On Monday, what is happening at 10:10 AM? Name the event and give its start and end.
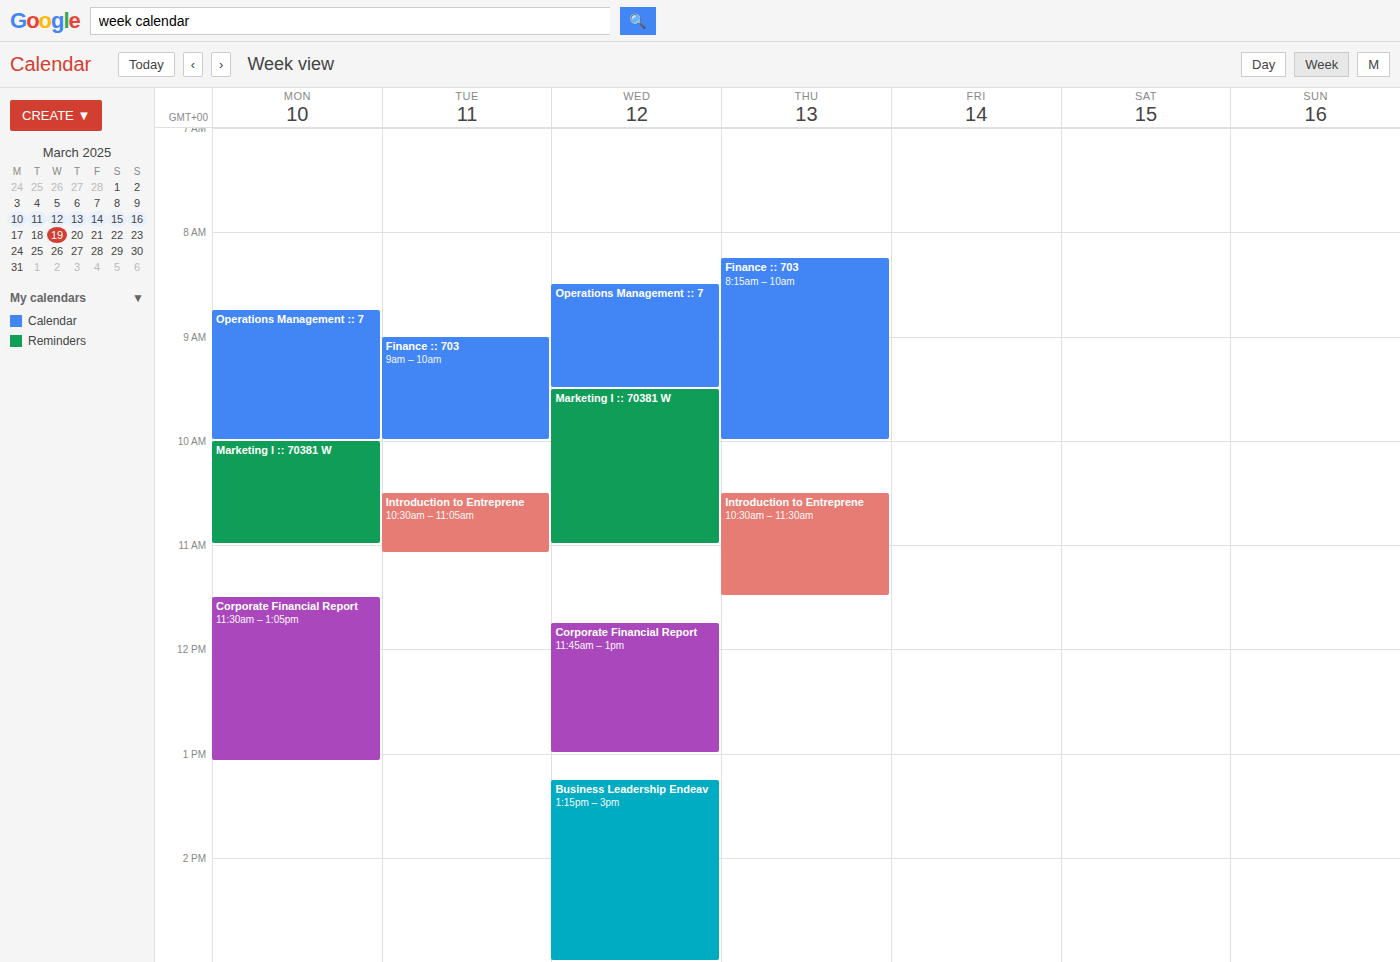
"Marketing I :: 70381 W", 10:00 AM to 11:00 AM